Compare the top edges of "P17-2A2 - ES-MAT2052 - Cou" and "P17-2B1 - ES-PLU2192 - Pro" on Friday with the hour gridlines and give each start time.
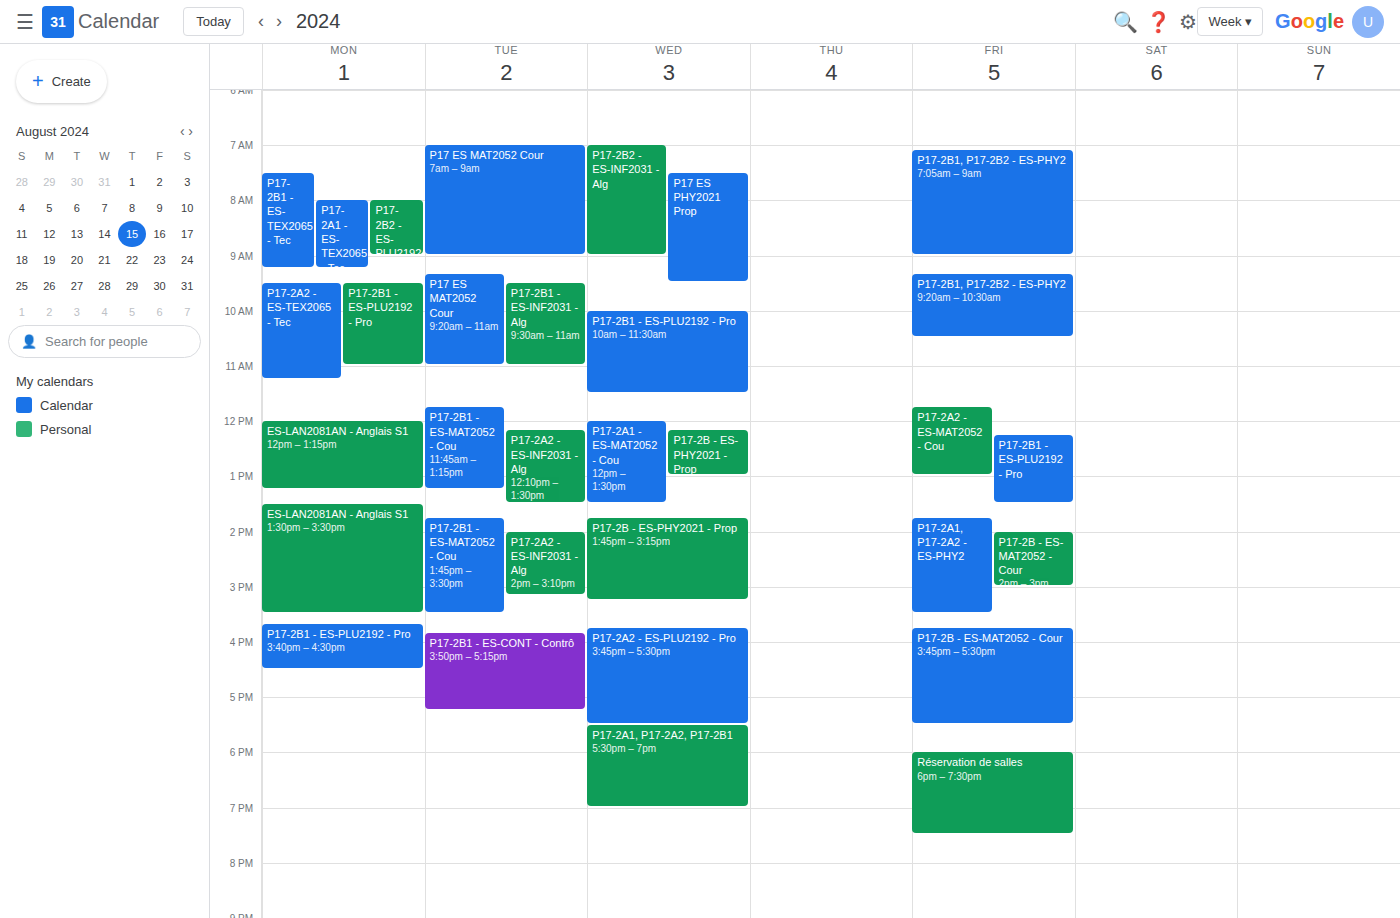
"P17-2A2 - ES-MAT2052 - Cou": 11:45 AM, neither: three quarters of the way from the 11 AM line to the 12 PM line. "P17-2B1 - ES-PLU2192 - Pro": 12:15 PM, neither: a quarter of the way from the 12 PM line to the 1 PM line.